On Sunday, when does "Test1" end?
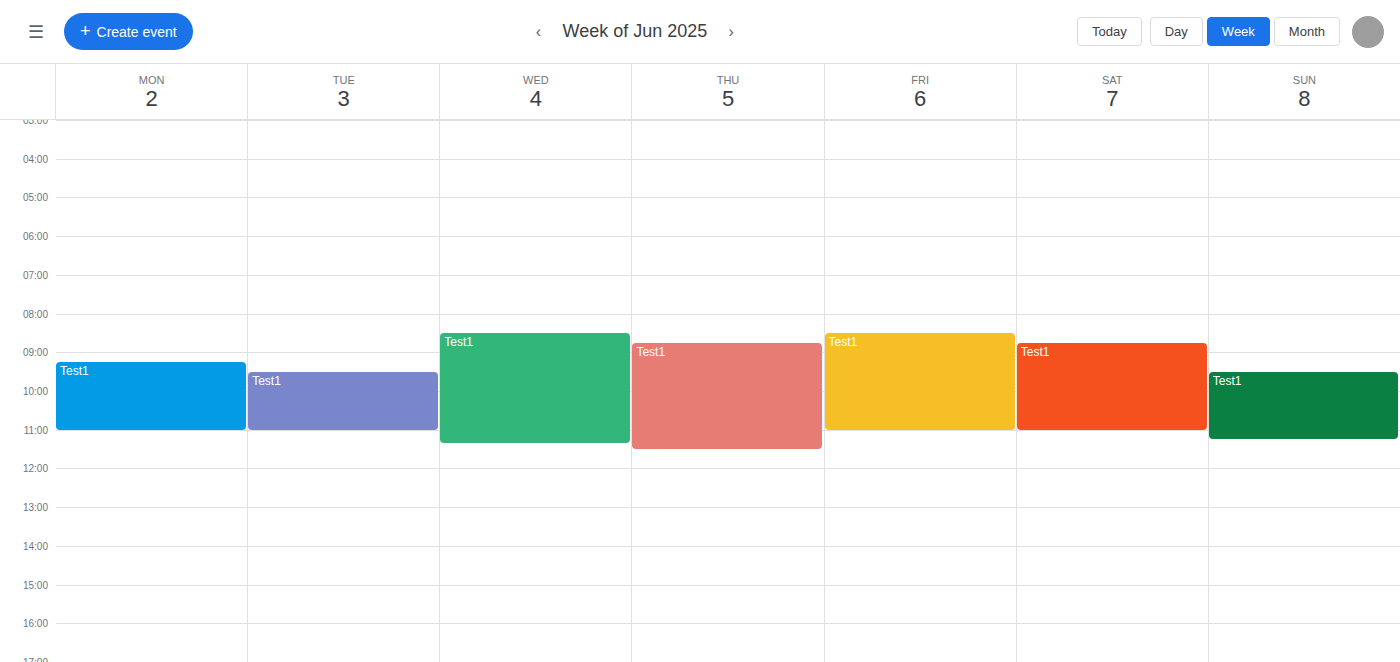
11:15 AM